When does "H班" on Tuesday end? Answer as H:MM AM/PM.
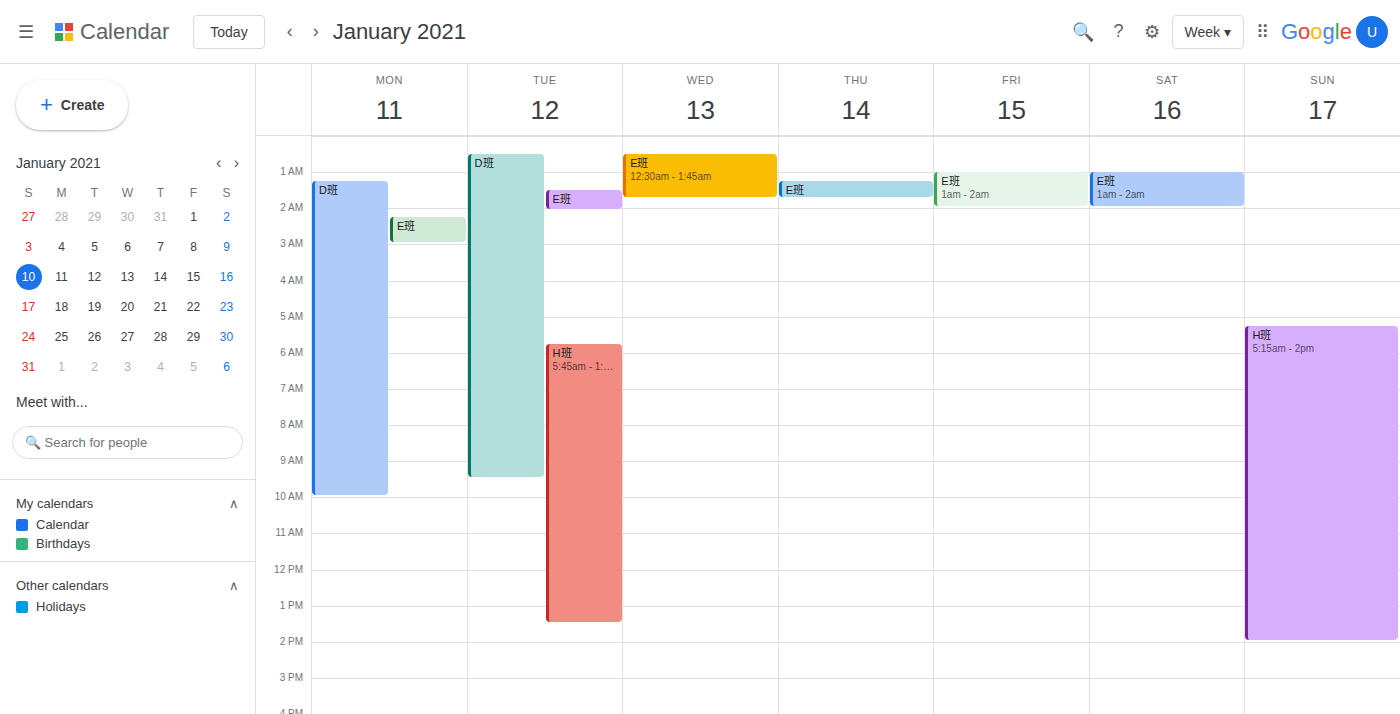
1:30 PM